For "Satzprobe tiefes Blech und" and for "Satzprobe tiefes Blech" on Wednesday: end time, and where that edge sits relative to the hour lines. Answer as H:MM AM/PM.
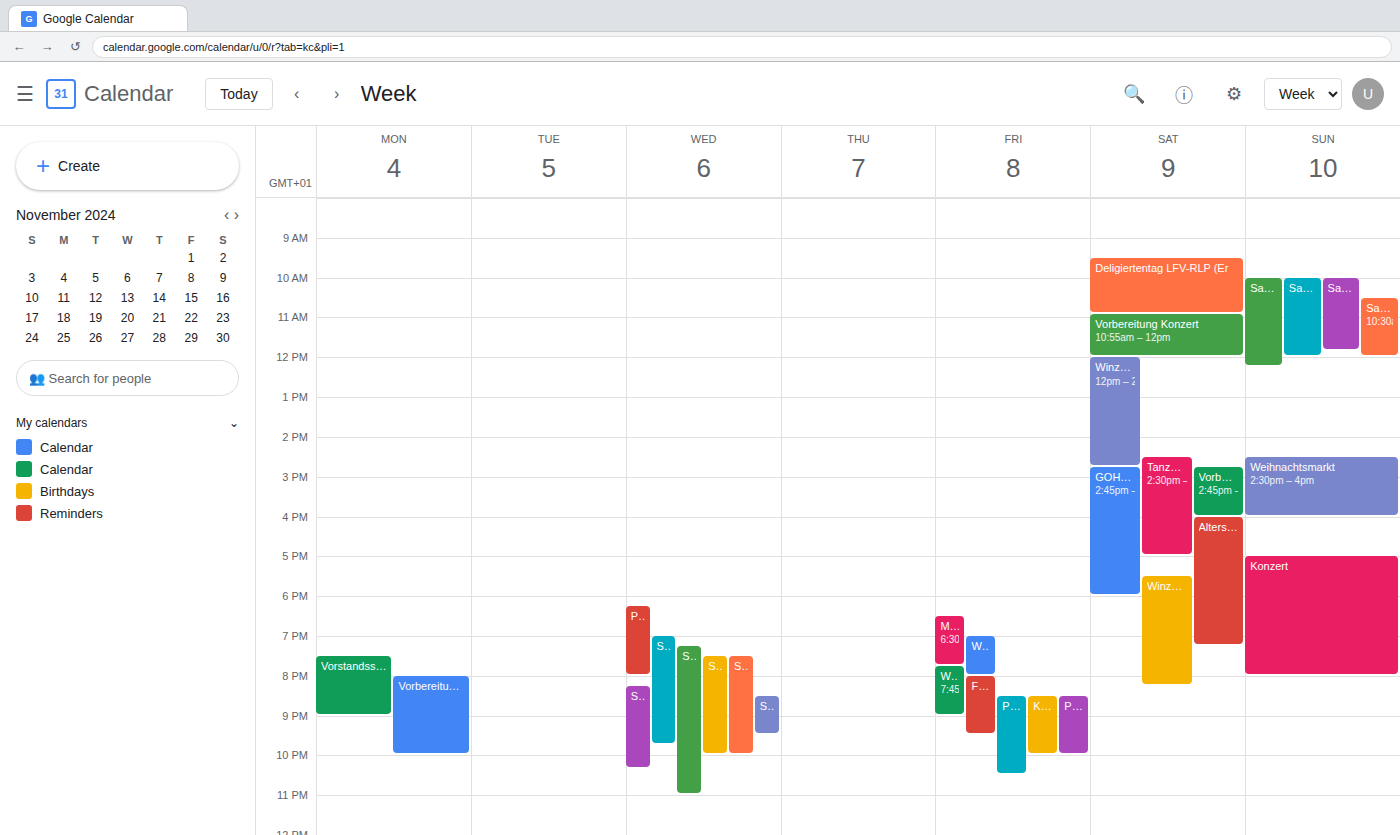
"Satzprobe tiefes Blech und": 11:00 PM, exactly on the 11 PM line. "Satzprobe tiefes Blech": 10:00 PM, exactly on the 10 PM line.